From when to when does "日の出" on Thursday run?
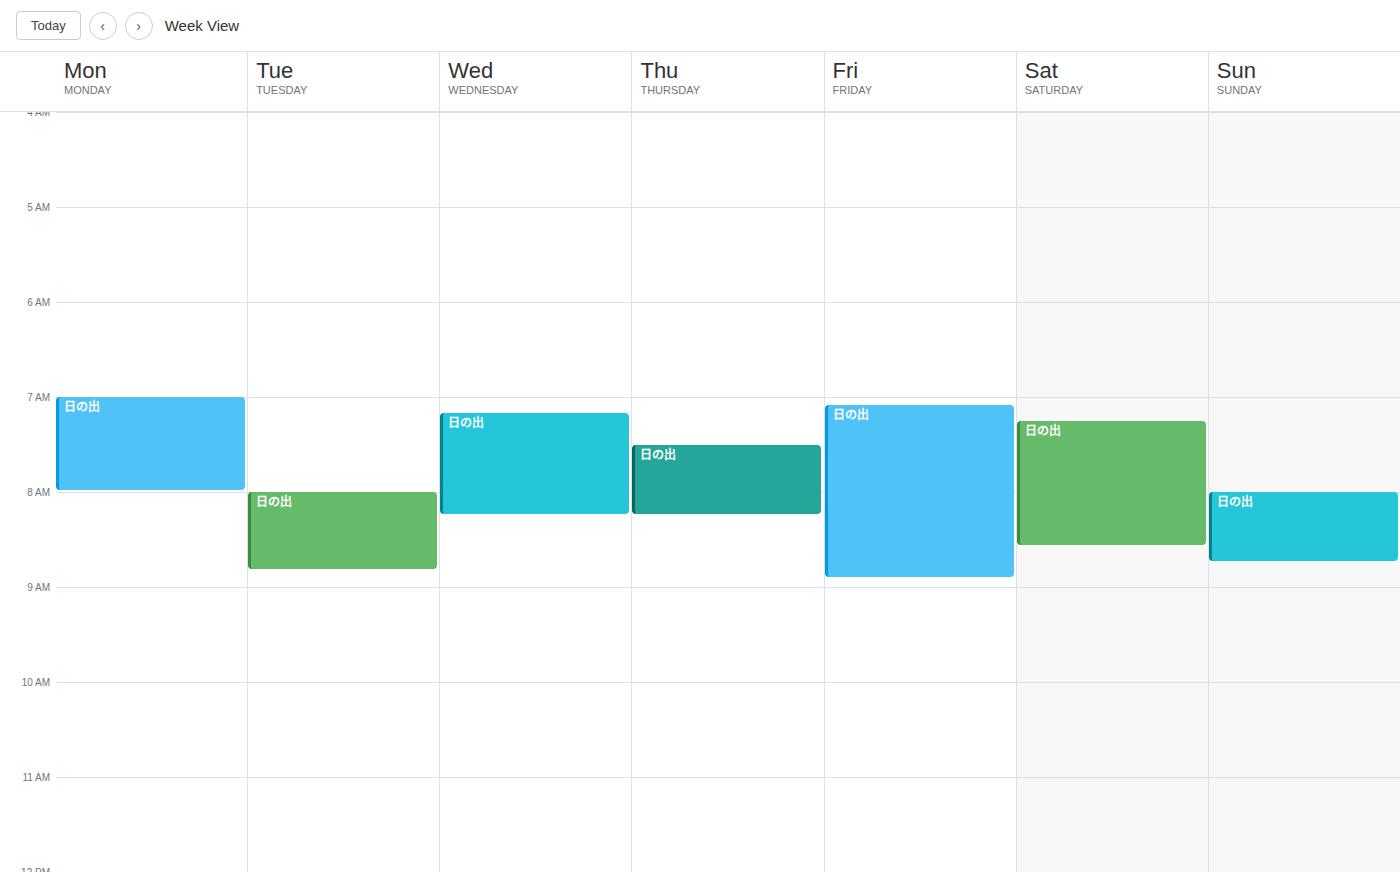
07:30 to 08:15